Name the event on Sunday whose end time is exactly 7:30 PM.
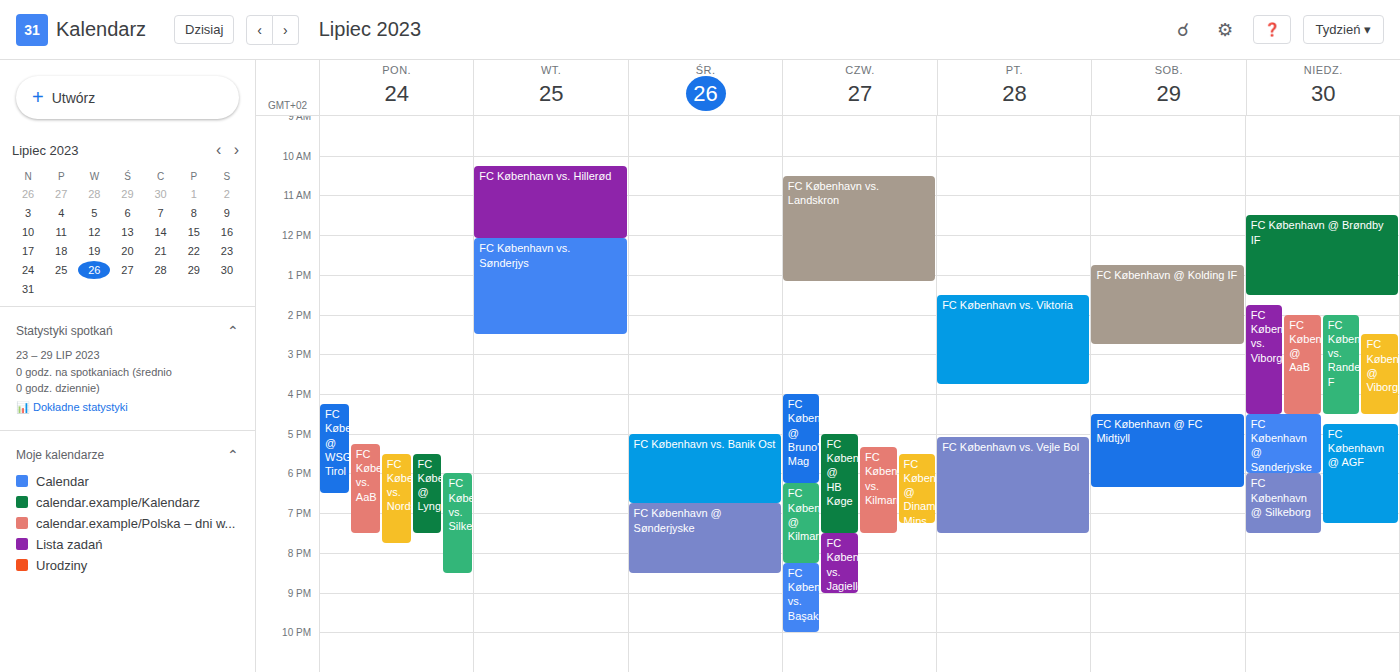
"FC København @ Silkeborg"